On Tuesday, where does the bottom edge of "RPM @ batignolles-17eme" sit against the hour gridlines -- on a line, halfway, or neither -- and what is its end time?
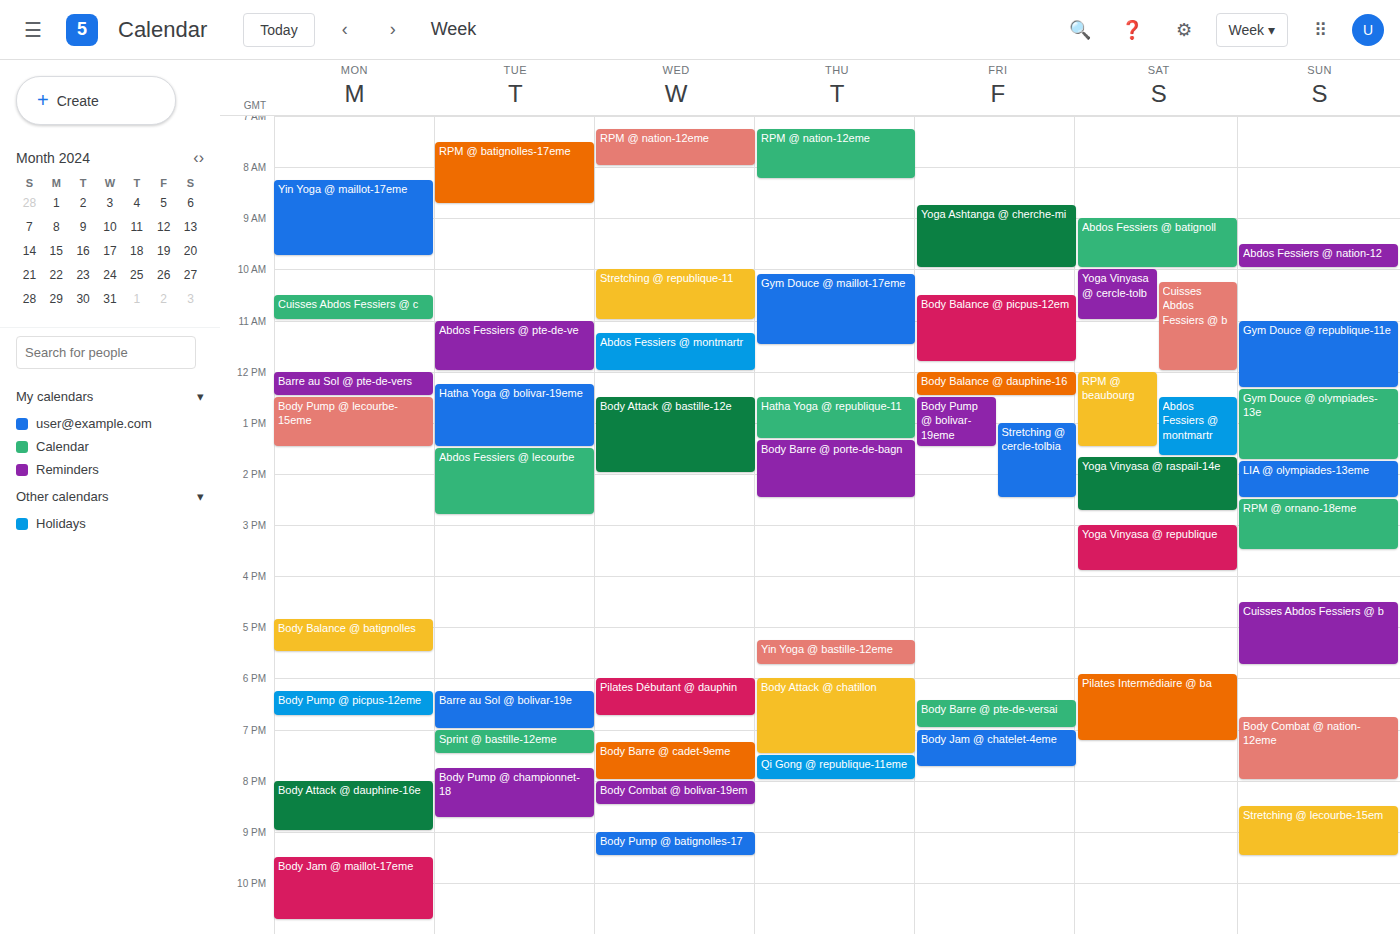
8:45 AM -- neither: three quarters of the way from the 8 AM line to the 9 AM line.